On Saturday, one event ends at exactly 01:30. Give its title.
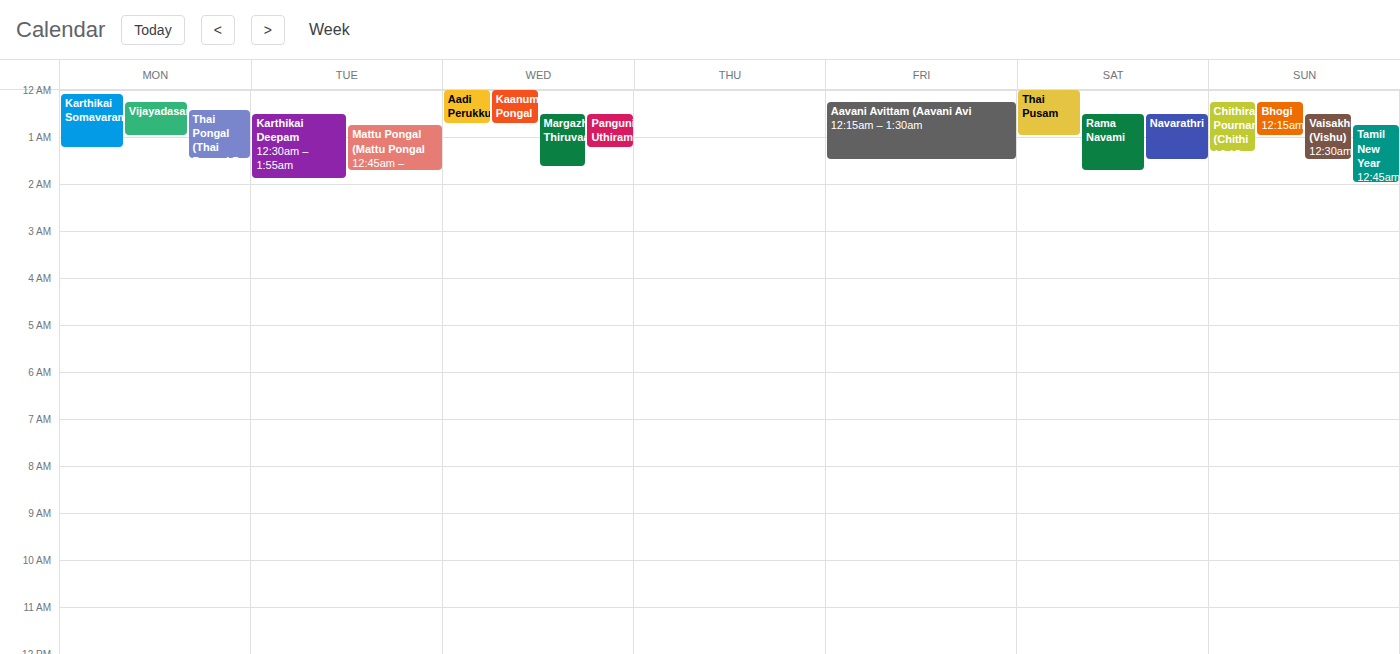
"Navarathri"